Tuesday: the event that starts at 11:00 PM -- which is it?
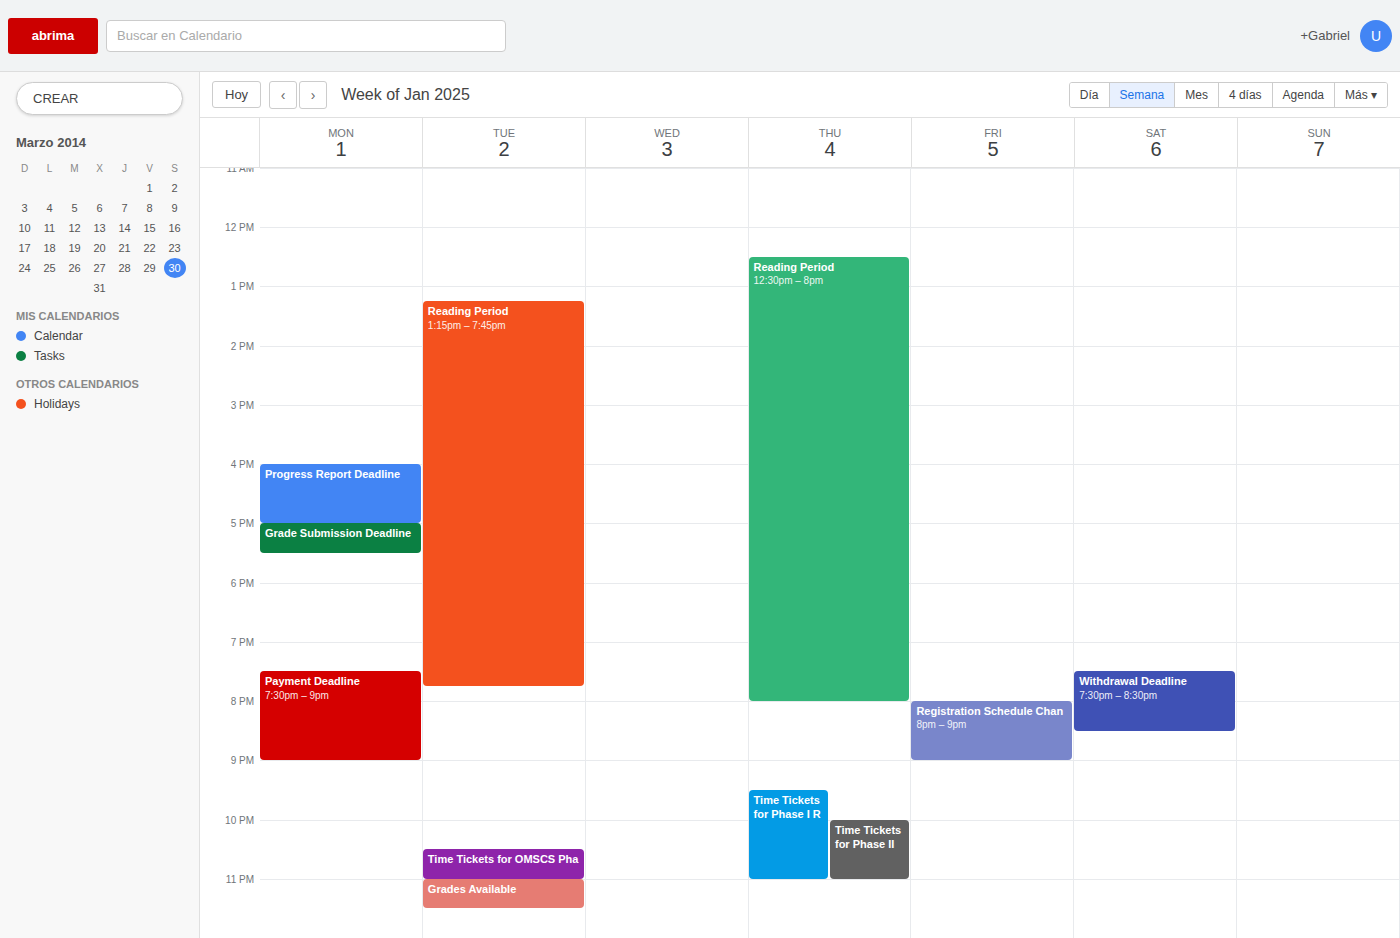
"Grades Available"